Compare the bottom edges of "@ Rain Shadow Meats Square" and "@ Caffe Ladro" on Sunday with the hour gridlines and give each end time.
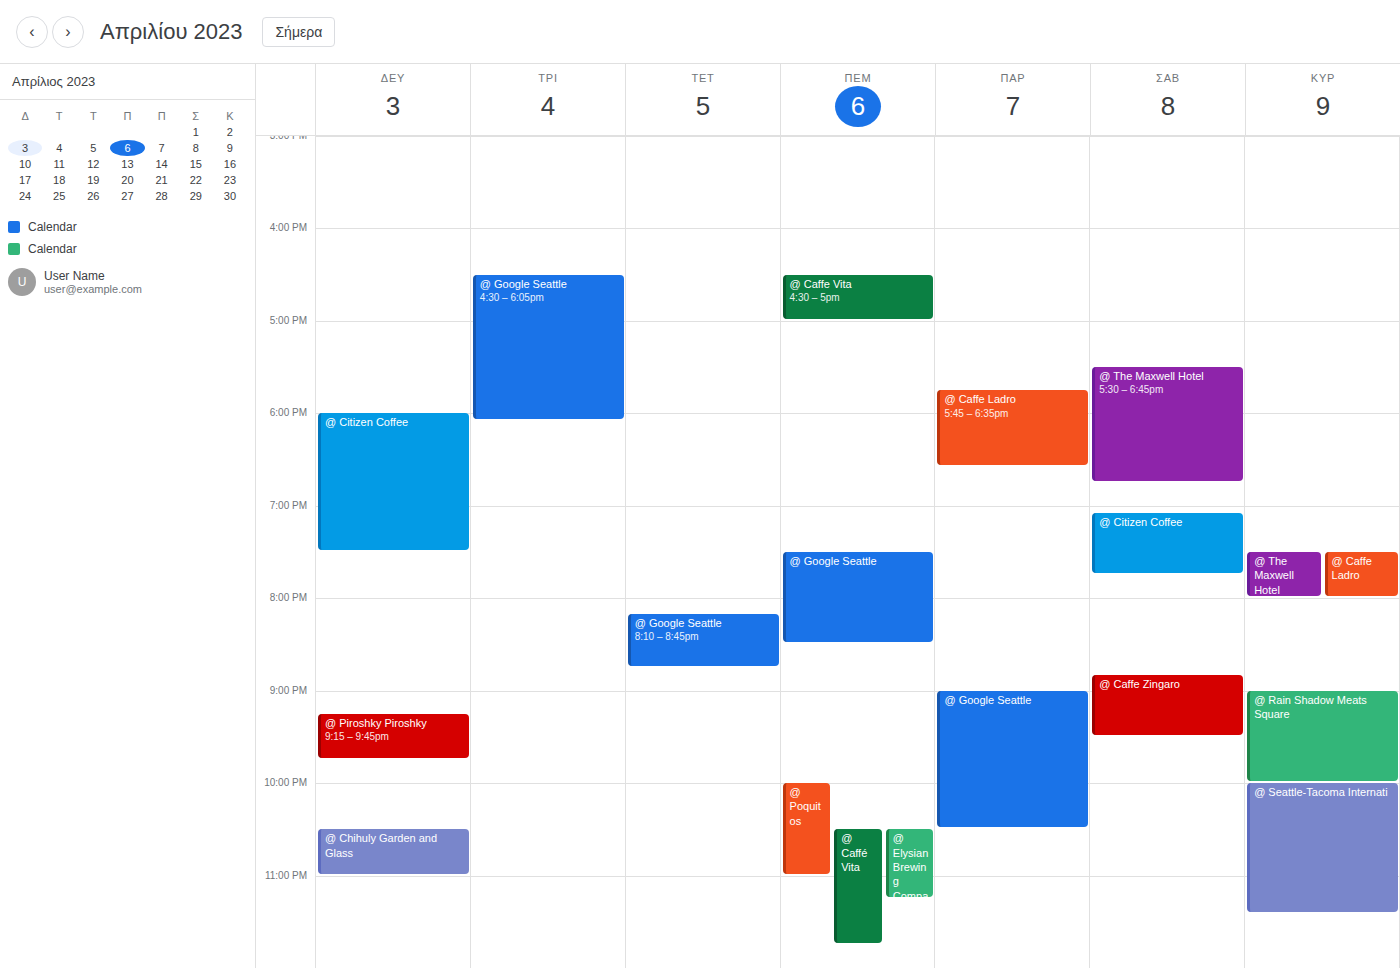
"@ Rain Shadow Meats Square": 10:00 PM, exactly on the 10 PM line. "@ Caffe Ladro": 8:00 PM, exactly on the 8 PM line.